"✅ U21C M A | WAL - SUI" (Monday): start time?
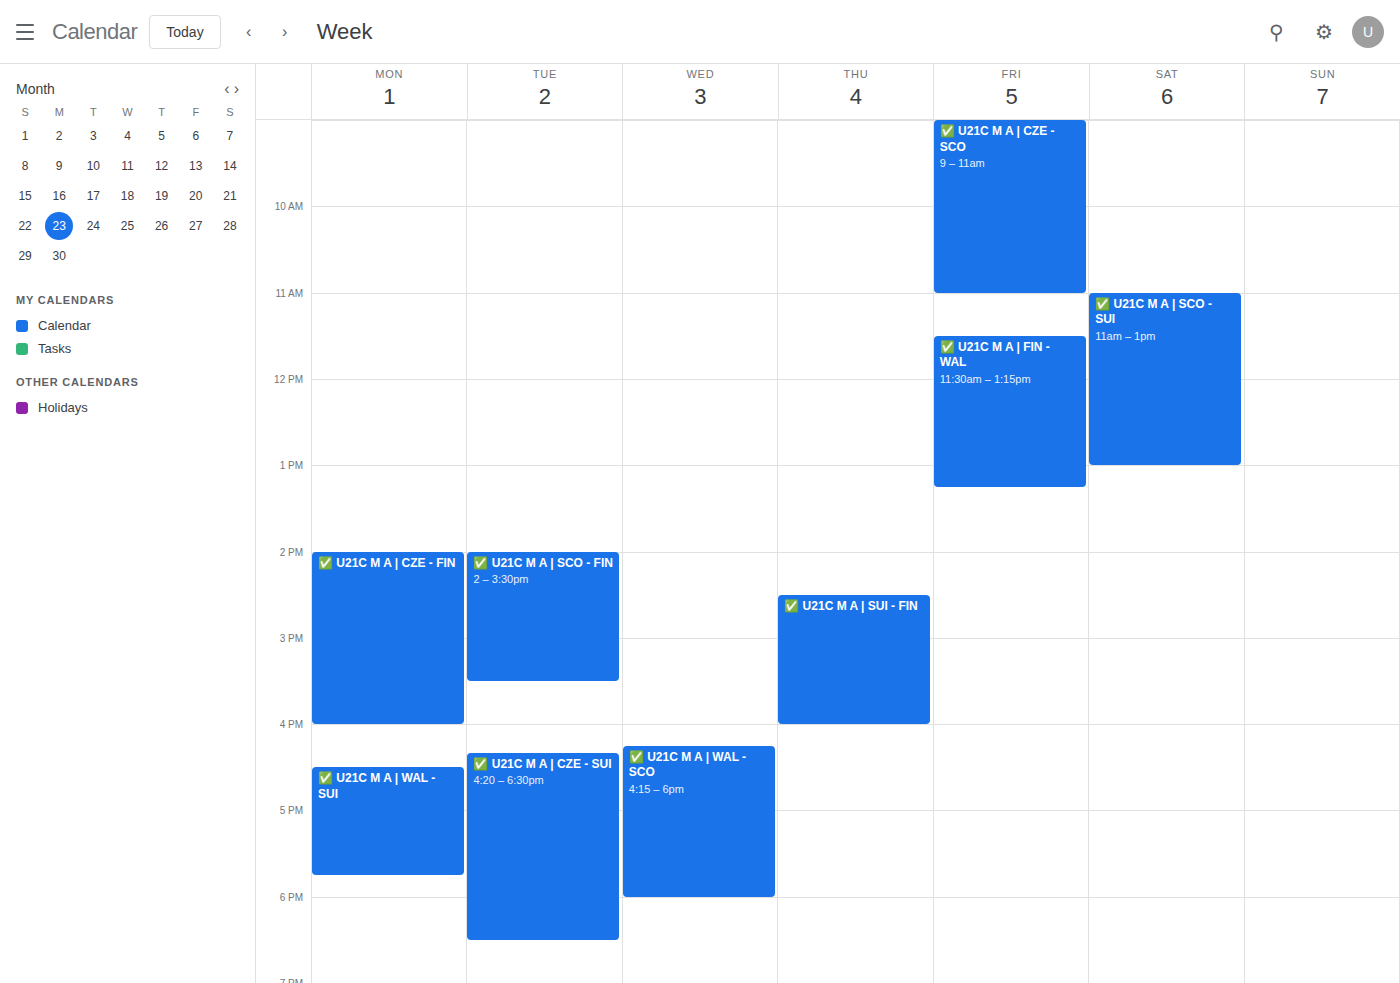
4:30 PM